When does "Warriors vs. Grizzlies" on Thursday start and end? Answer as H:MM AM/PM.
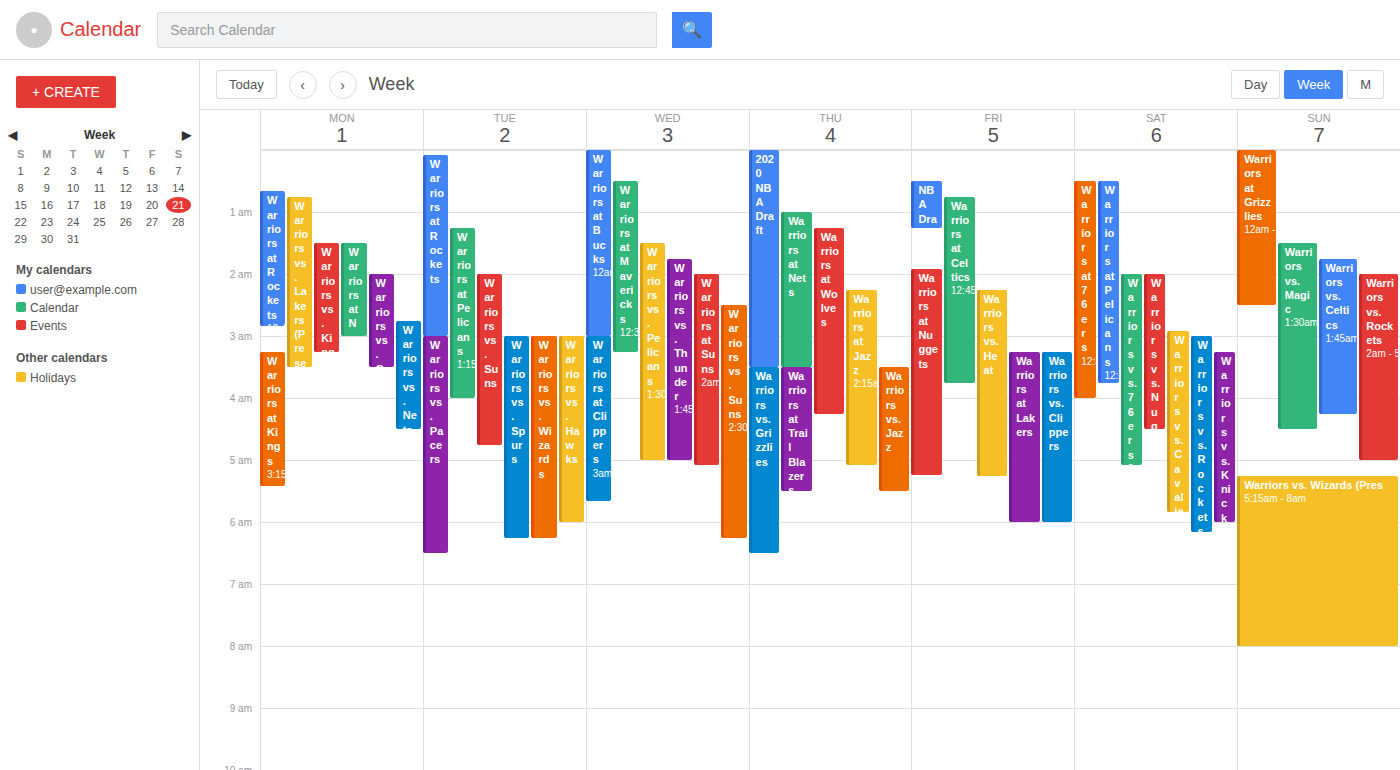
3:30 AM to 6:30 AM